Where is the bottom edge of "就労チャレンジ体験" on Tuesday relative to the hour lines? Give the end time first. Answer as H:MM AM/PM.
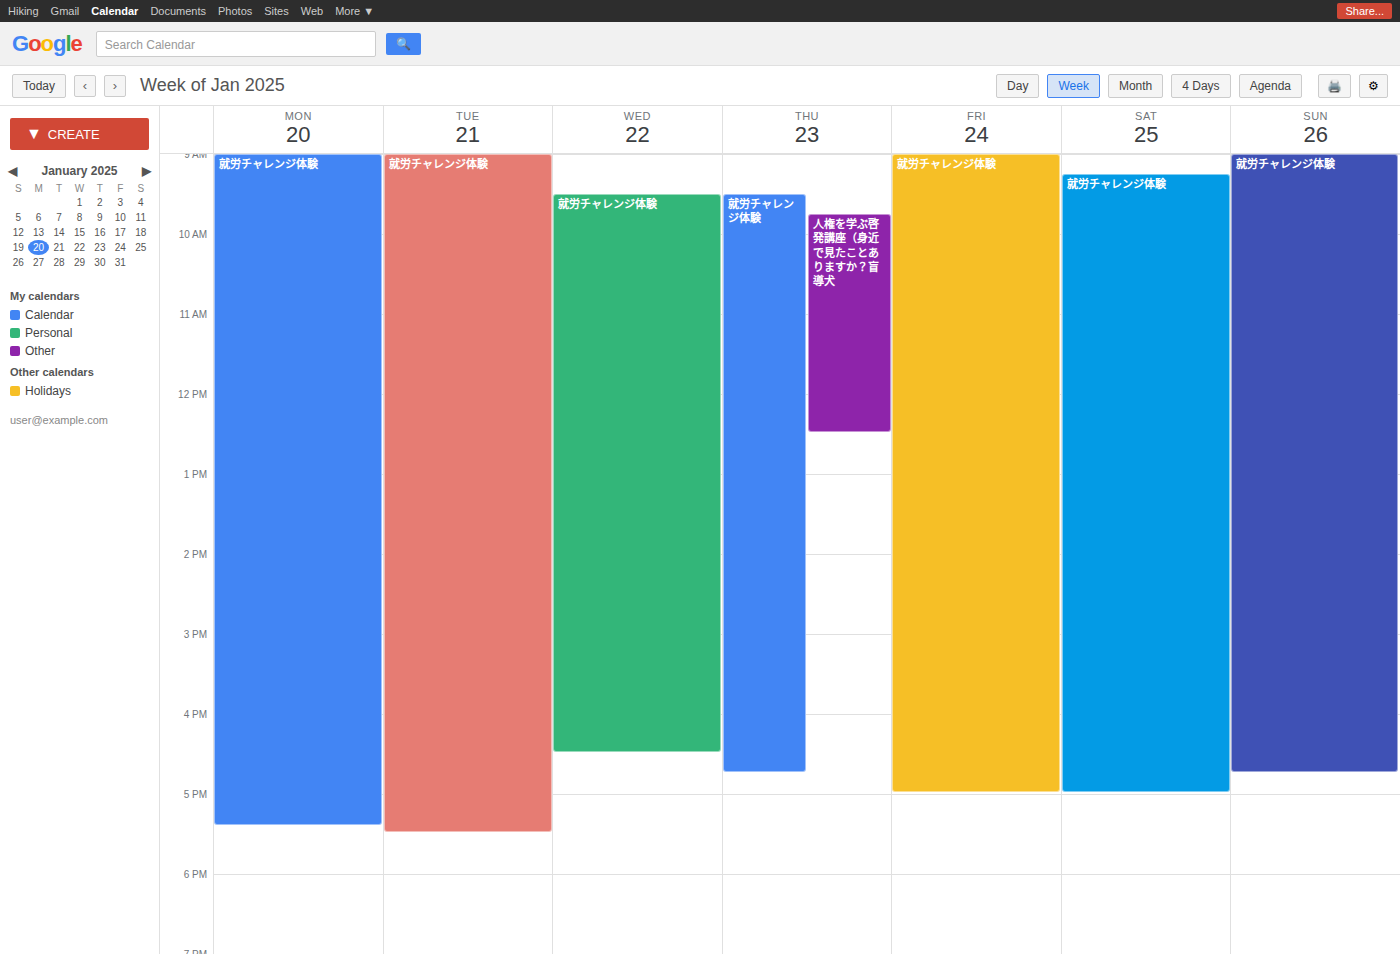
5:30 PM -- halfway between the 5 PM and 6 PM lines.